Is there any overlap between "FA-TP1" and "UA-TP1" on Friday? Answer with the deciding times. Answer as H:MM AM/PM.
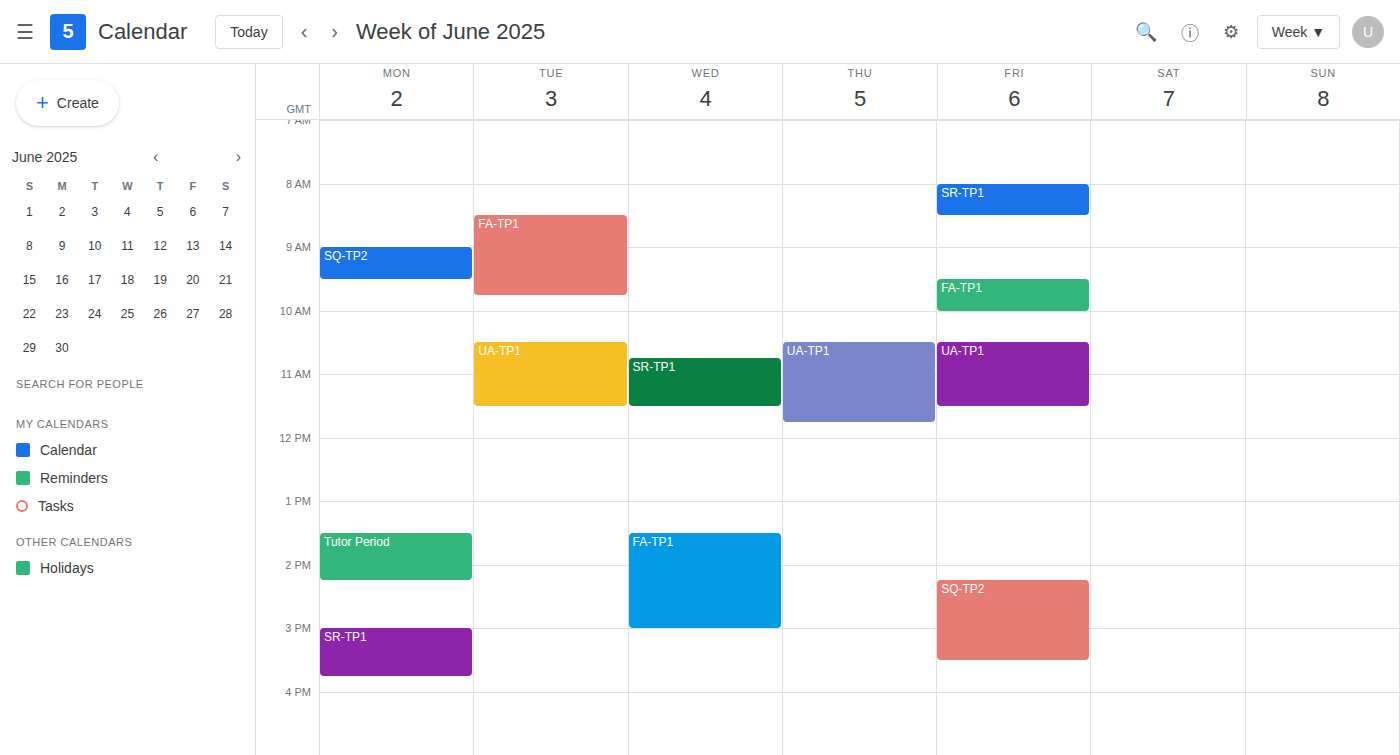
"FA-TP1" ends at 10:00 AM and "UA-TP1" starts at 10:30 AM -- no overlap.